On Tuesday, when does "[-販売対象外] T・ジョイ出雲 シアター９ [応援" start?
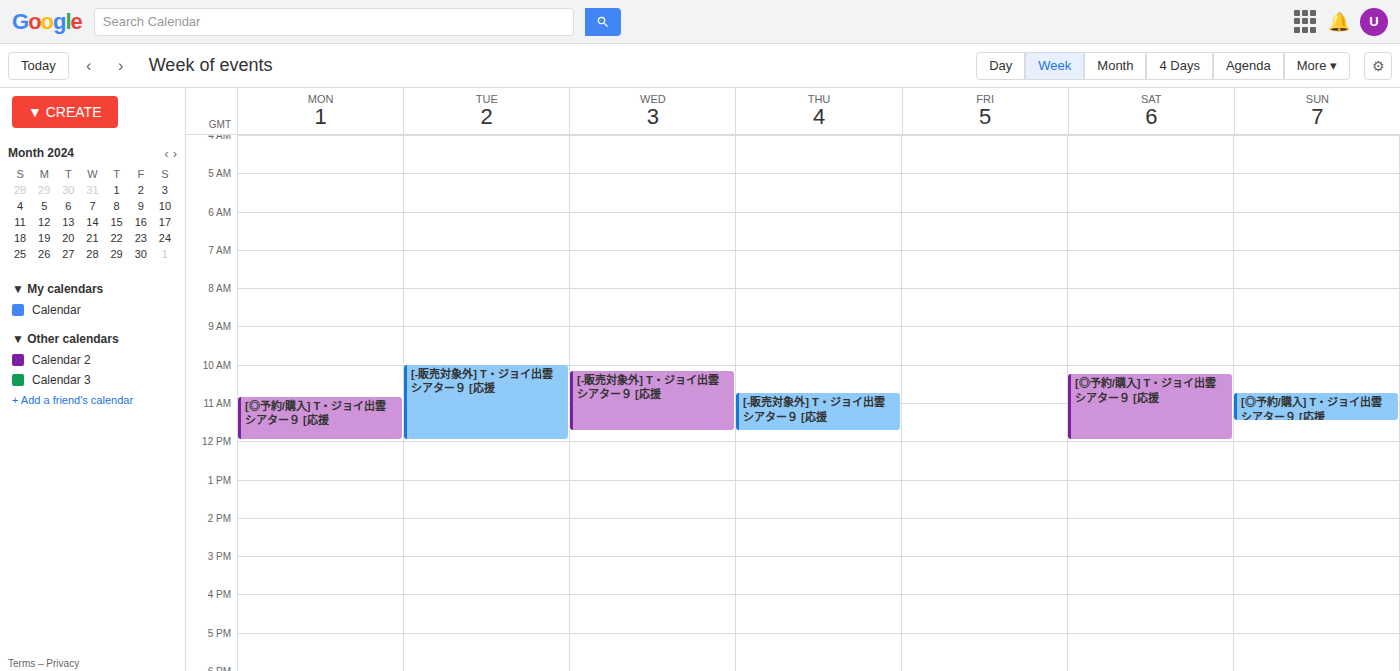
10:00